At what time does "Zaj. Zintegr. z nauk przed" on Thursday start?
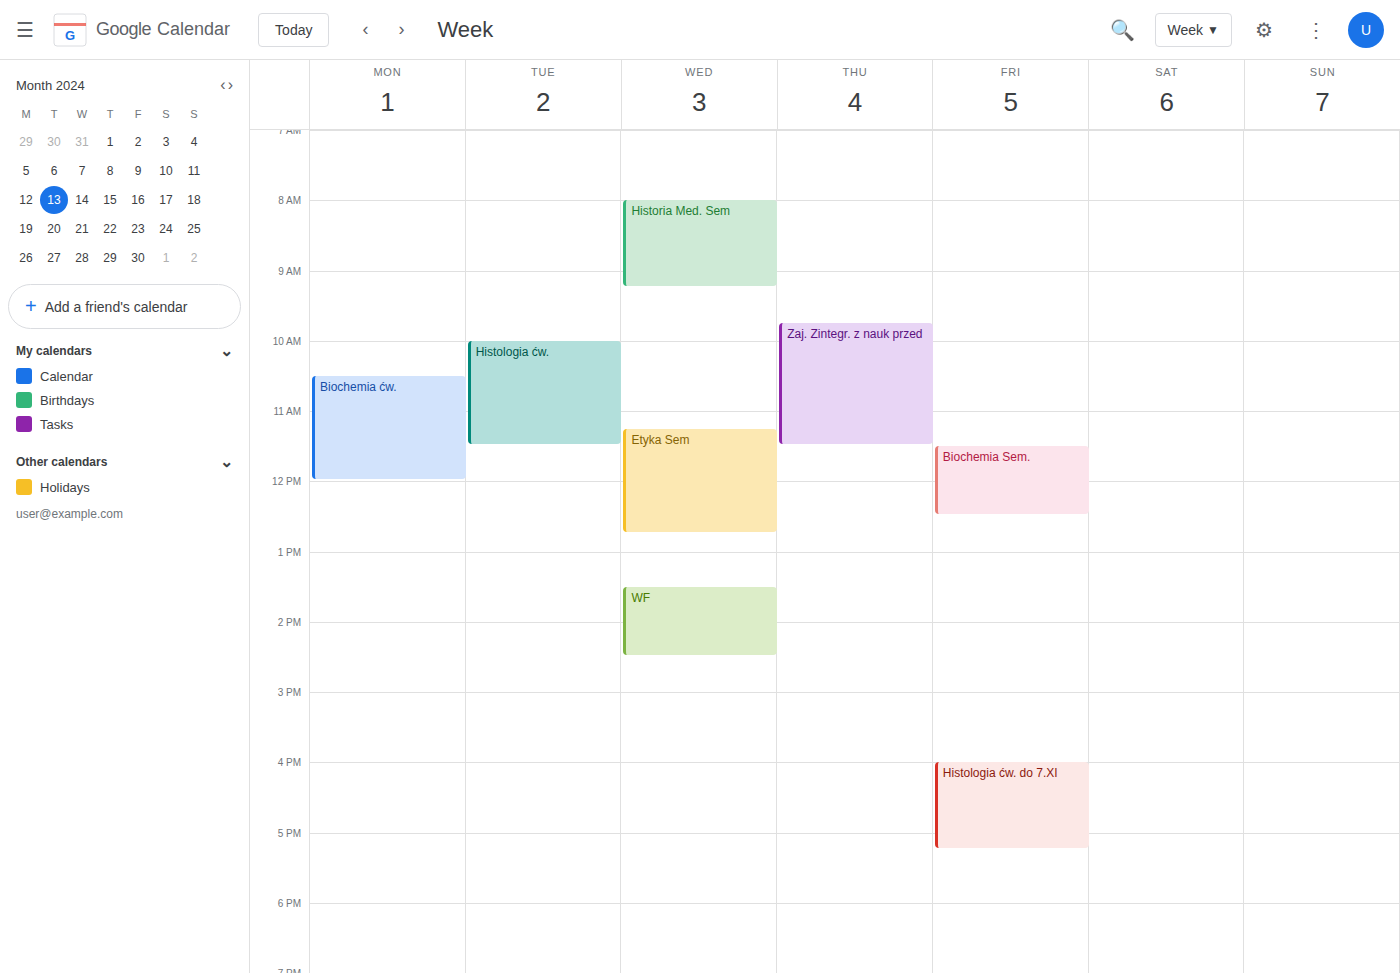
9:45 AM